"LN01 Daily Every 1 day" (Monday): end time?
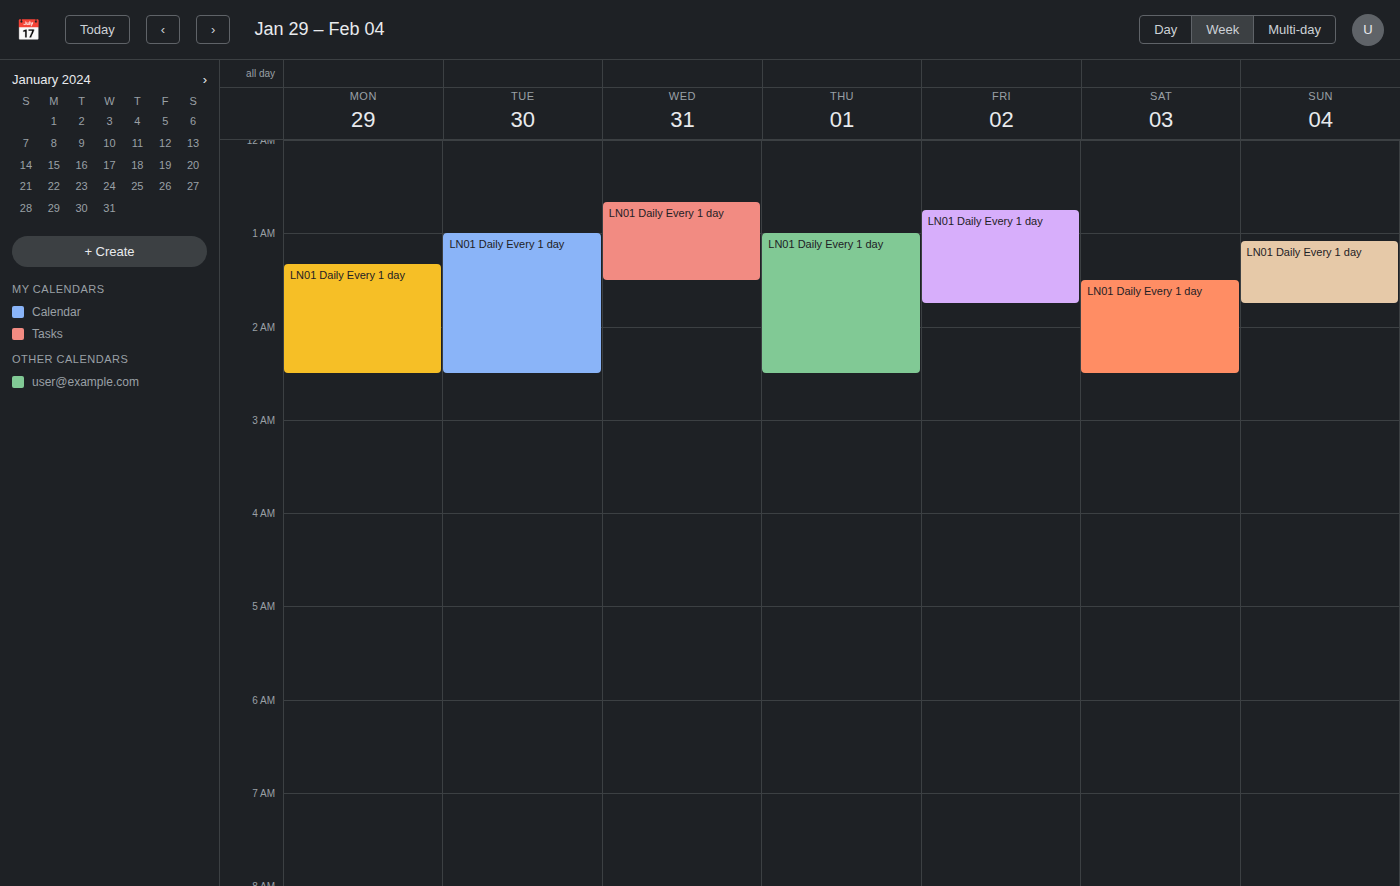
2:30 AM